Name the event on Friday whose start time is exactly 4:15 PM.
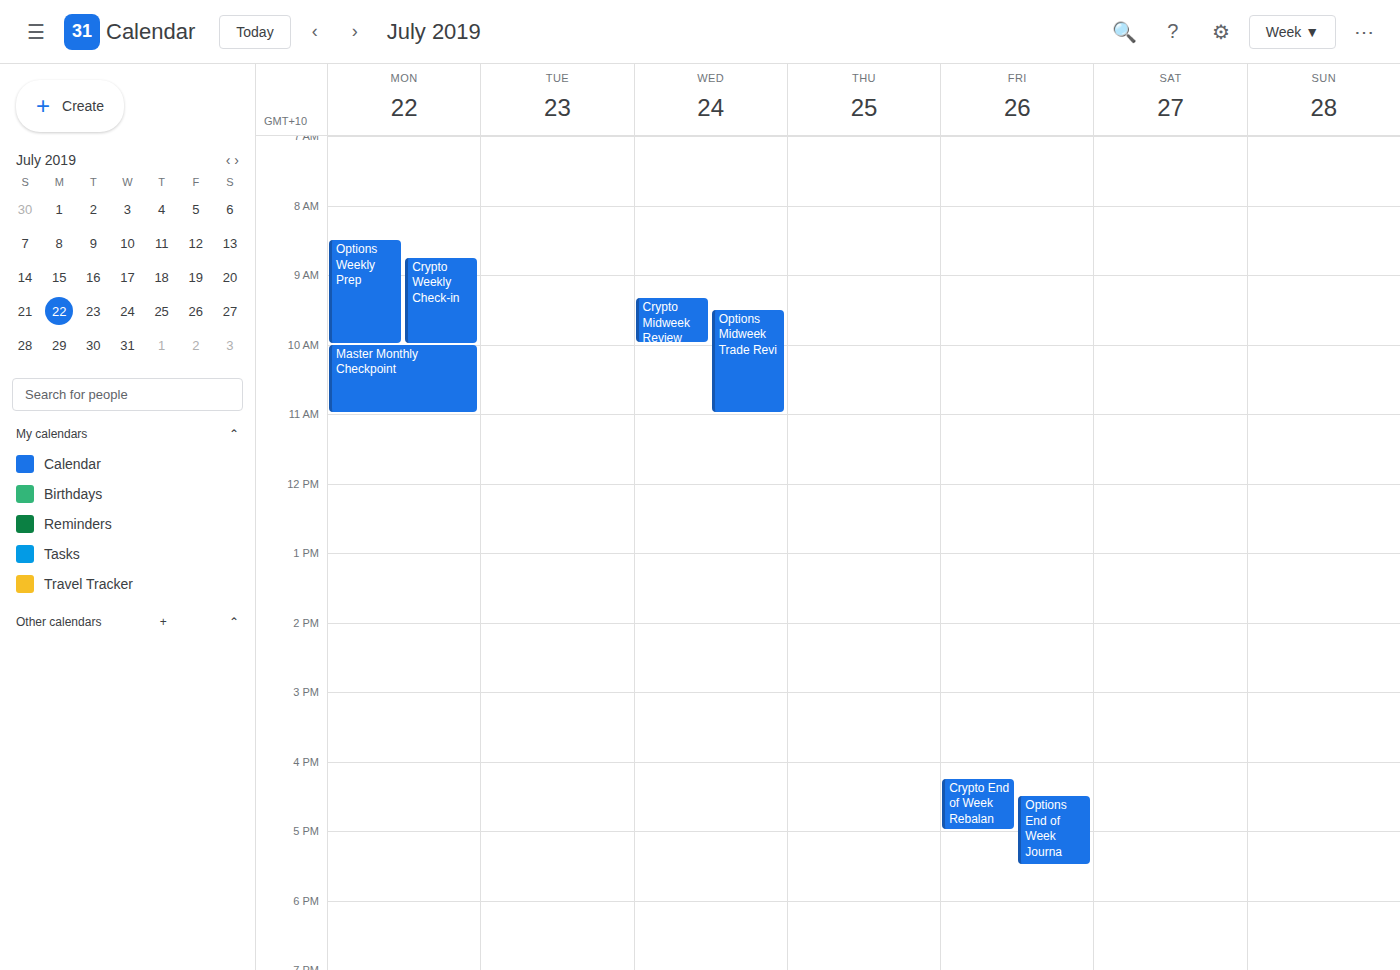
"Crypto End of Week Rebalan"